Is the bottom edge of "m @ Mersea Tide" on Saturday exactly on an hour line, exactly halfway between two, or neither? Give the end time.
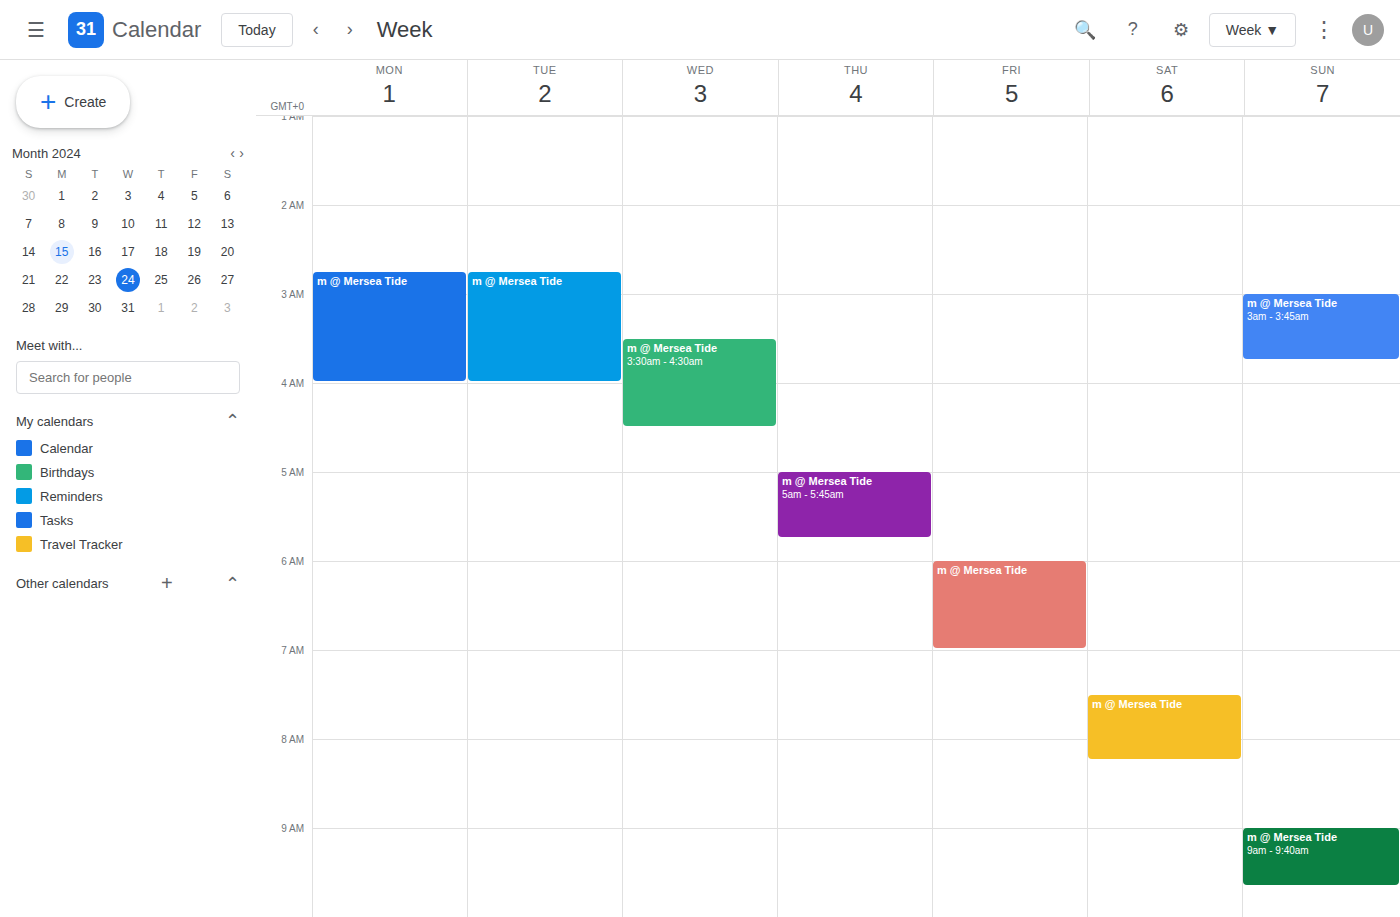
8:15 AM -- neither: a quarter of the way from the 8 AM line to the 9 AM line.